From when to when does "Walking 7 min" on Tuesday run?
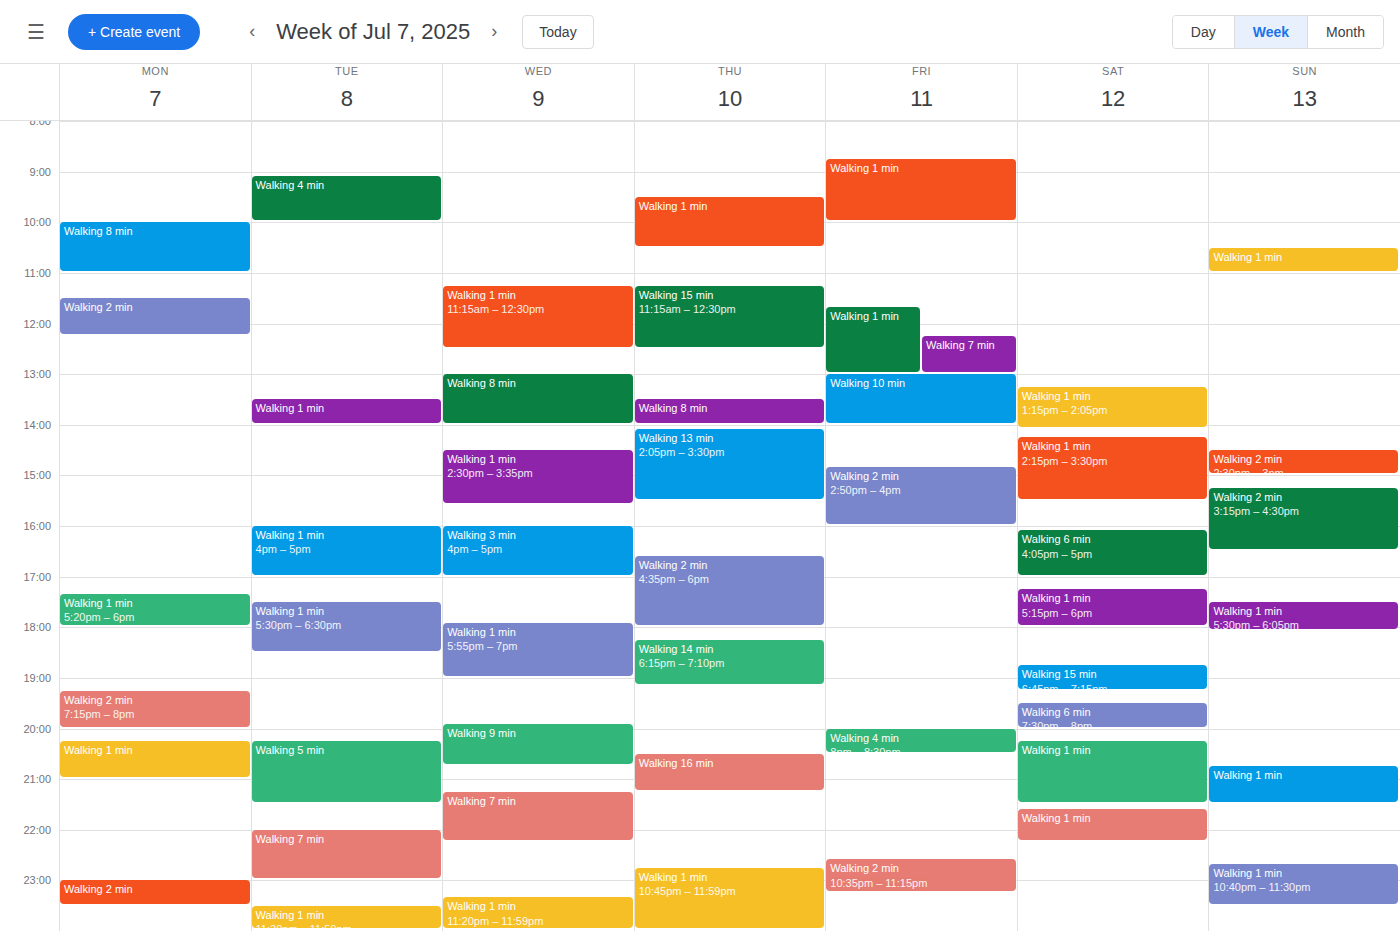
10:00 PM to 11:00 PM